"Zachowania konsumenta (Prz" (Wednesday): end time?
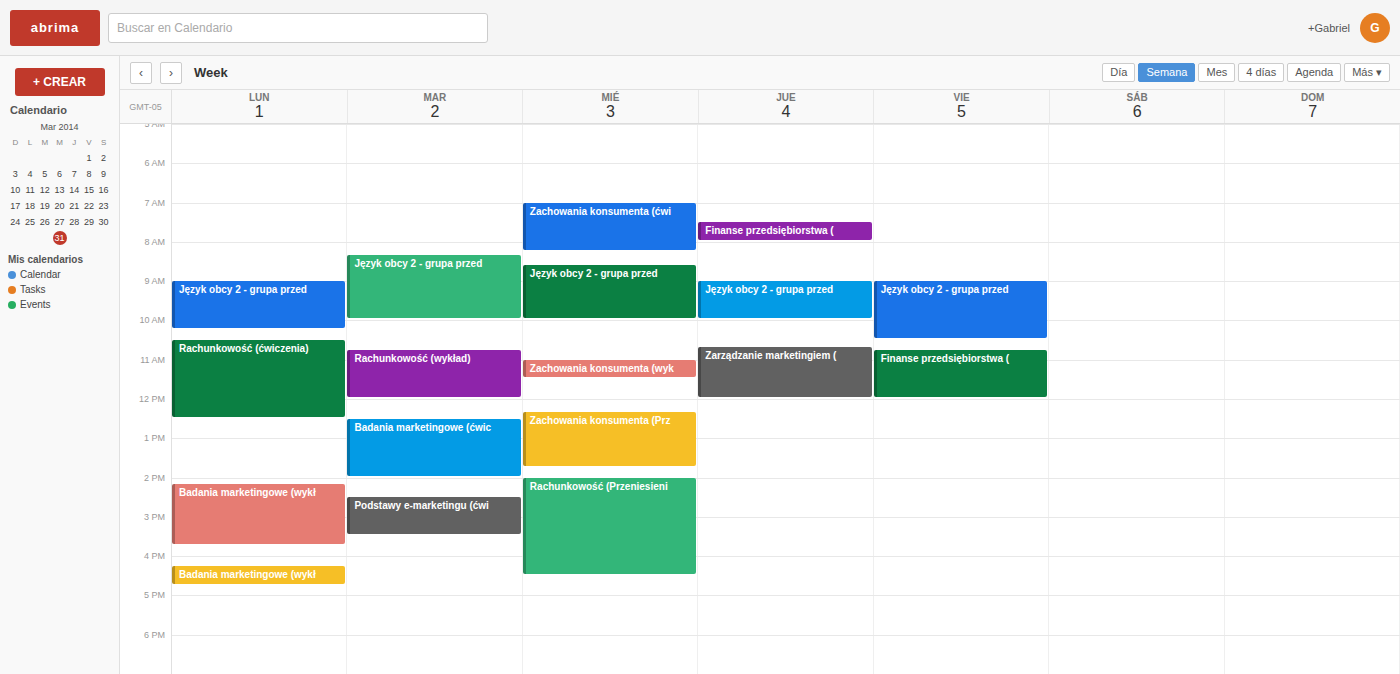
1:45 PM